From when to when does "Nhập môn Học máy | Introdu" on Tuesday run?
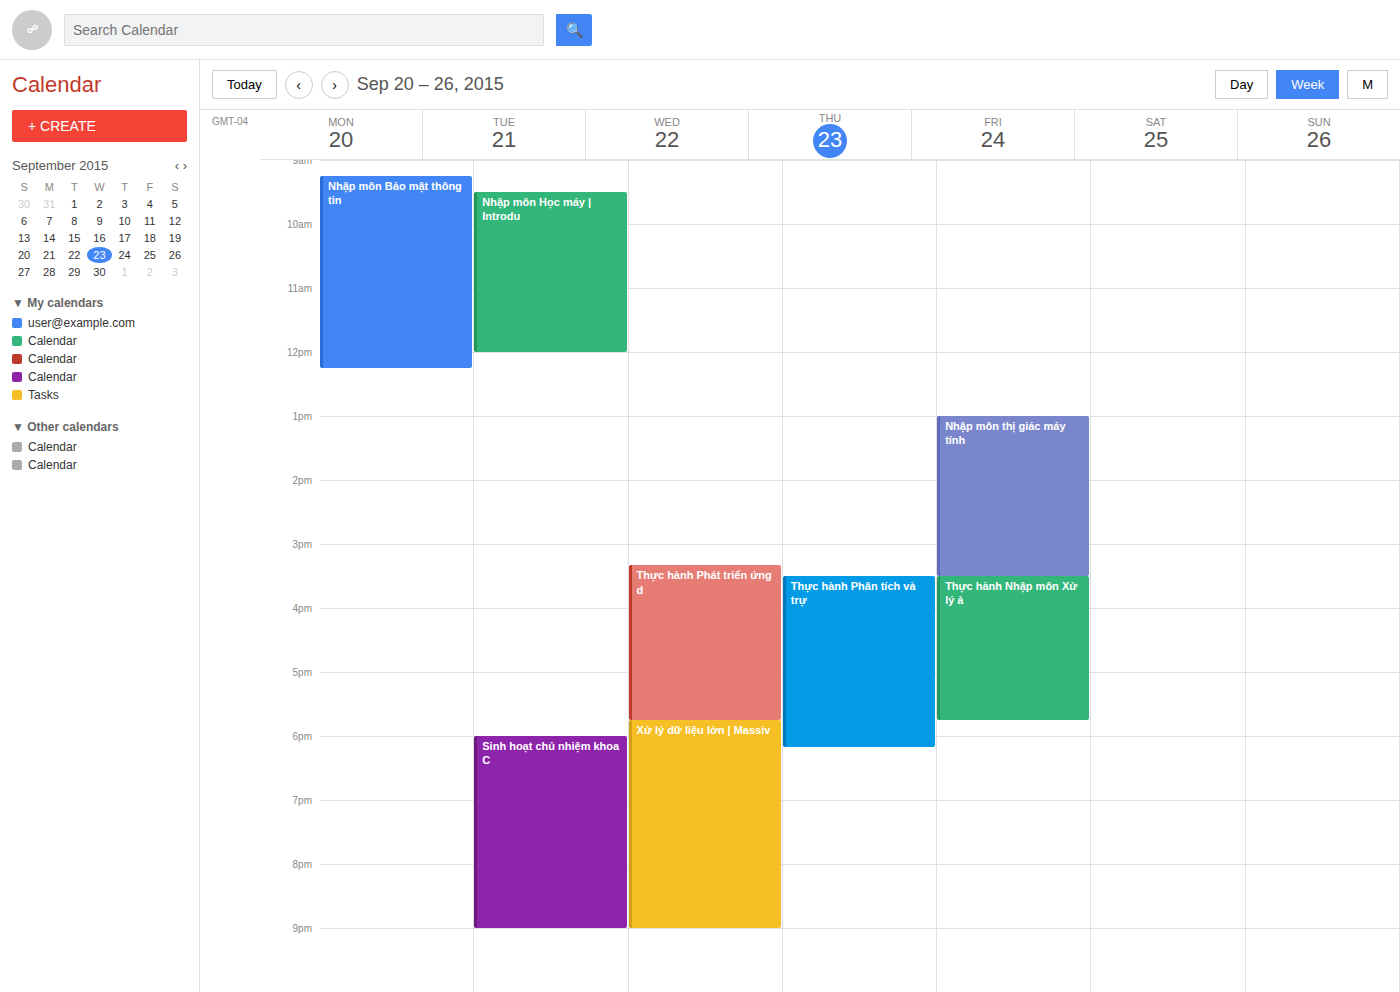
9:30 AM to 12:00 PM